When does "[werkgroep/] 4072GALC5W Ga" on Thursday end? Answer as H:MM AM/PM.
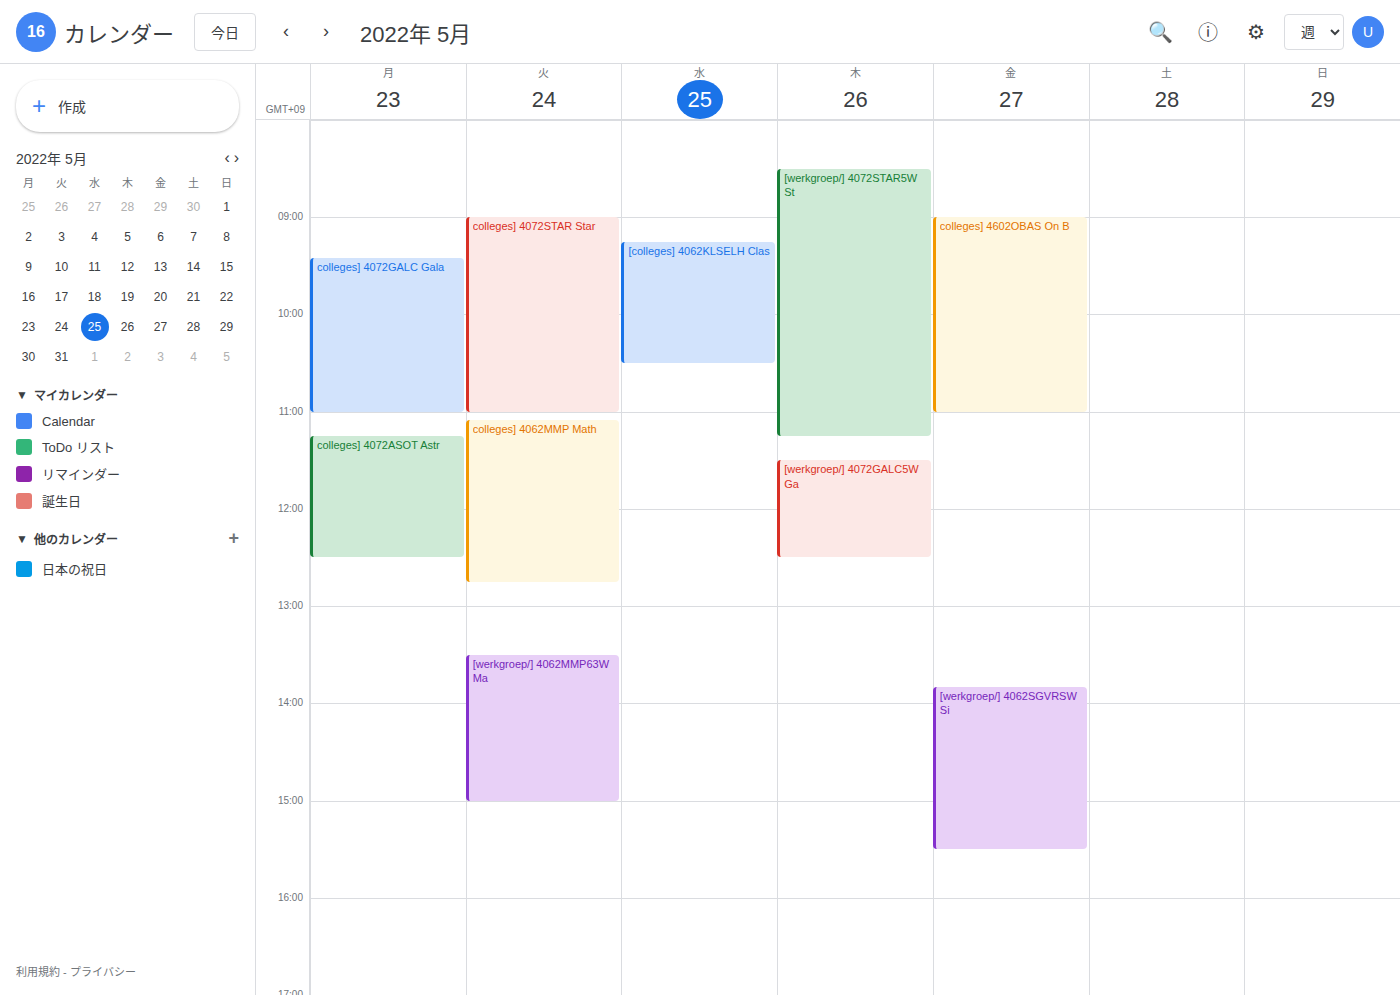
12:30 PM